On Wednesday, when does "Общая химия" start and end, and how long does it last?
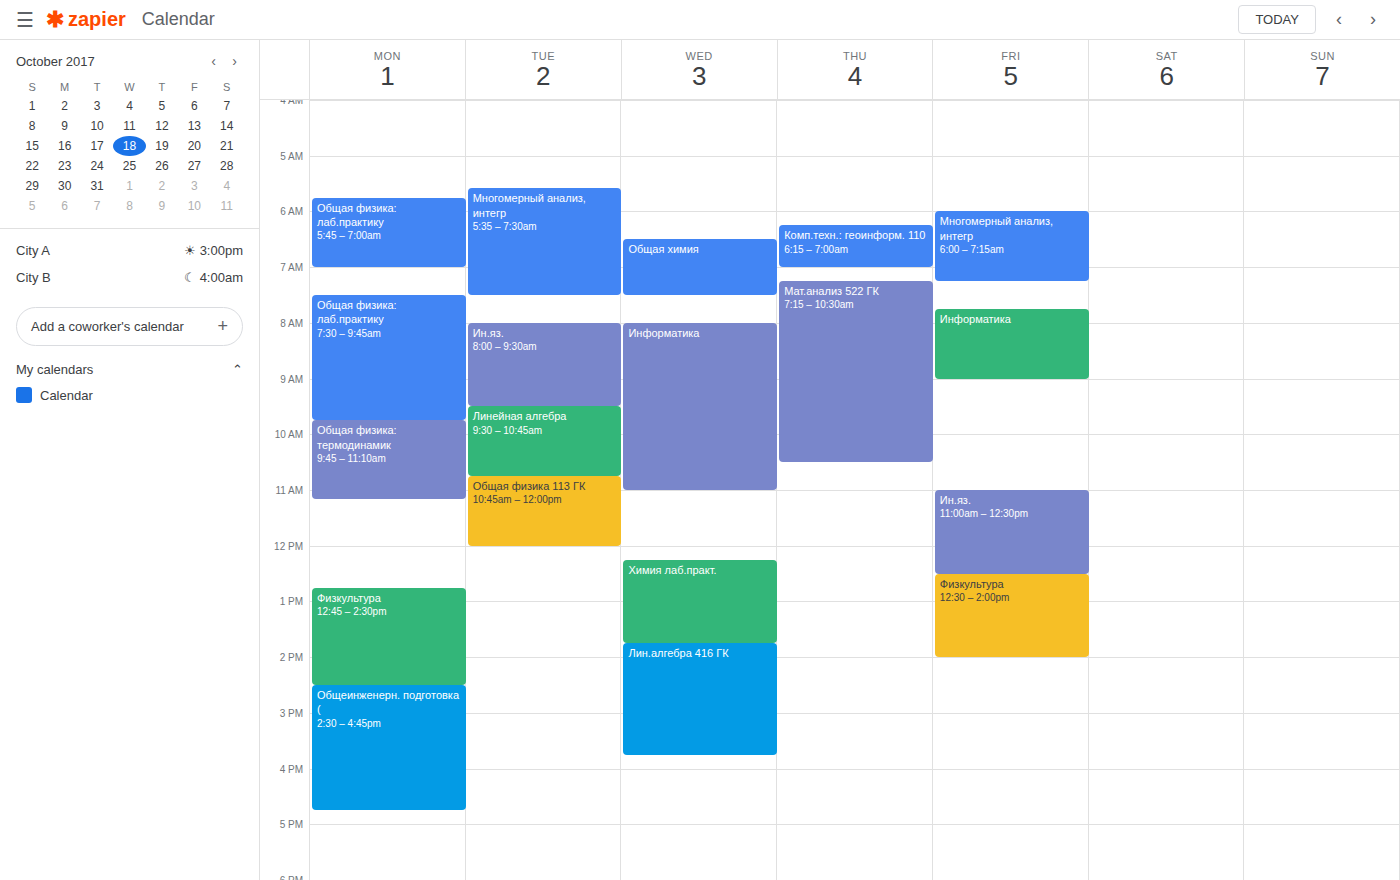
6:30 AM to 7:30 AM, 1 hour